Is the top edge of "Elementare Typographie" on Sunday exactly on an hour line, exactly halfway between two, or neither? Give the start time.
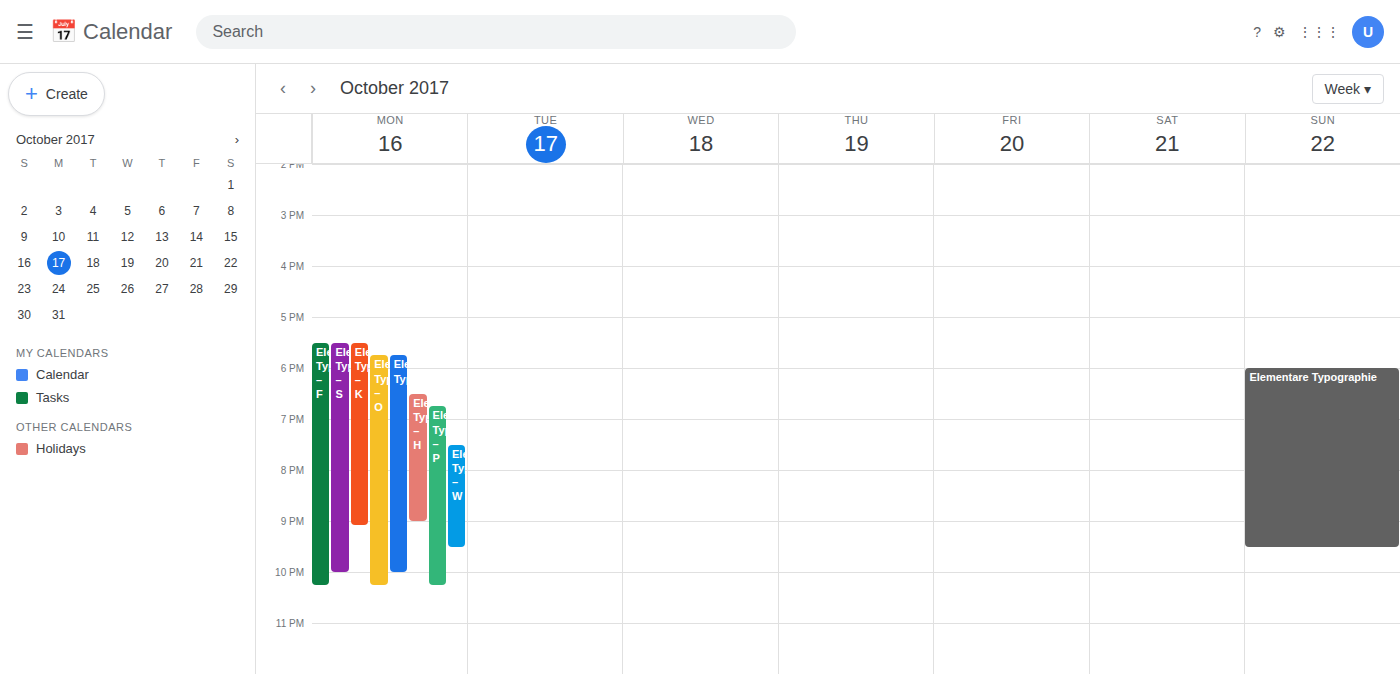
6:00 PM -- exactly on the 6 PM line.